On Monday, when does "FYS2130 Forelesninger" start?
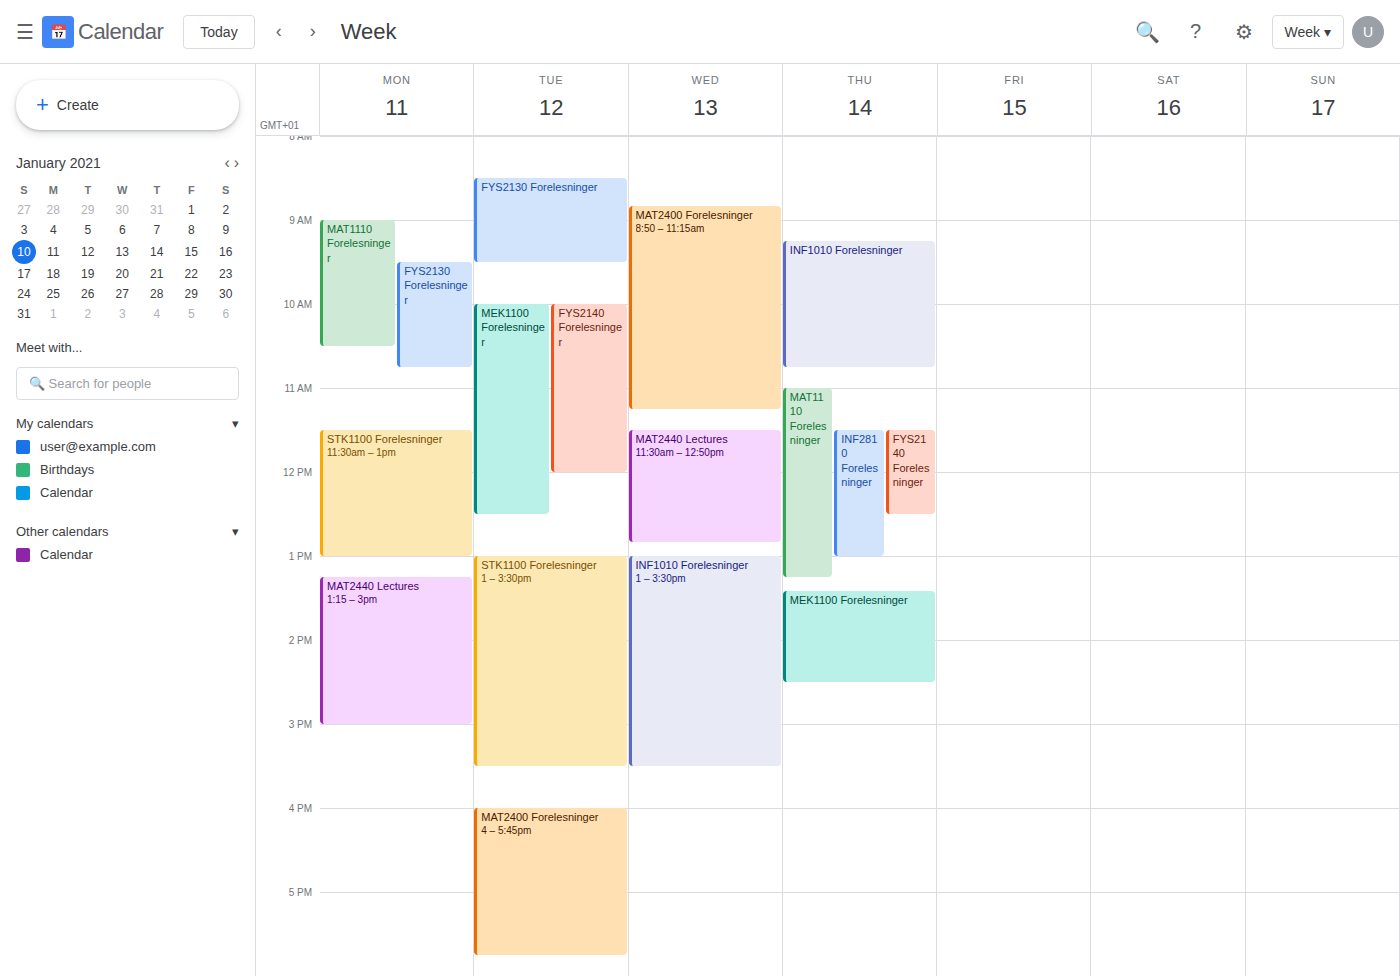
09:30